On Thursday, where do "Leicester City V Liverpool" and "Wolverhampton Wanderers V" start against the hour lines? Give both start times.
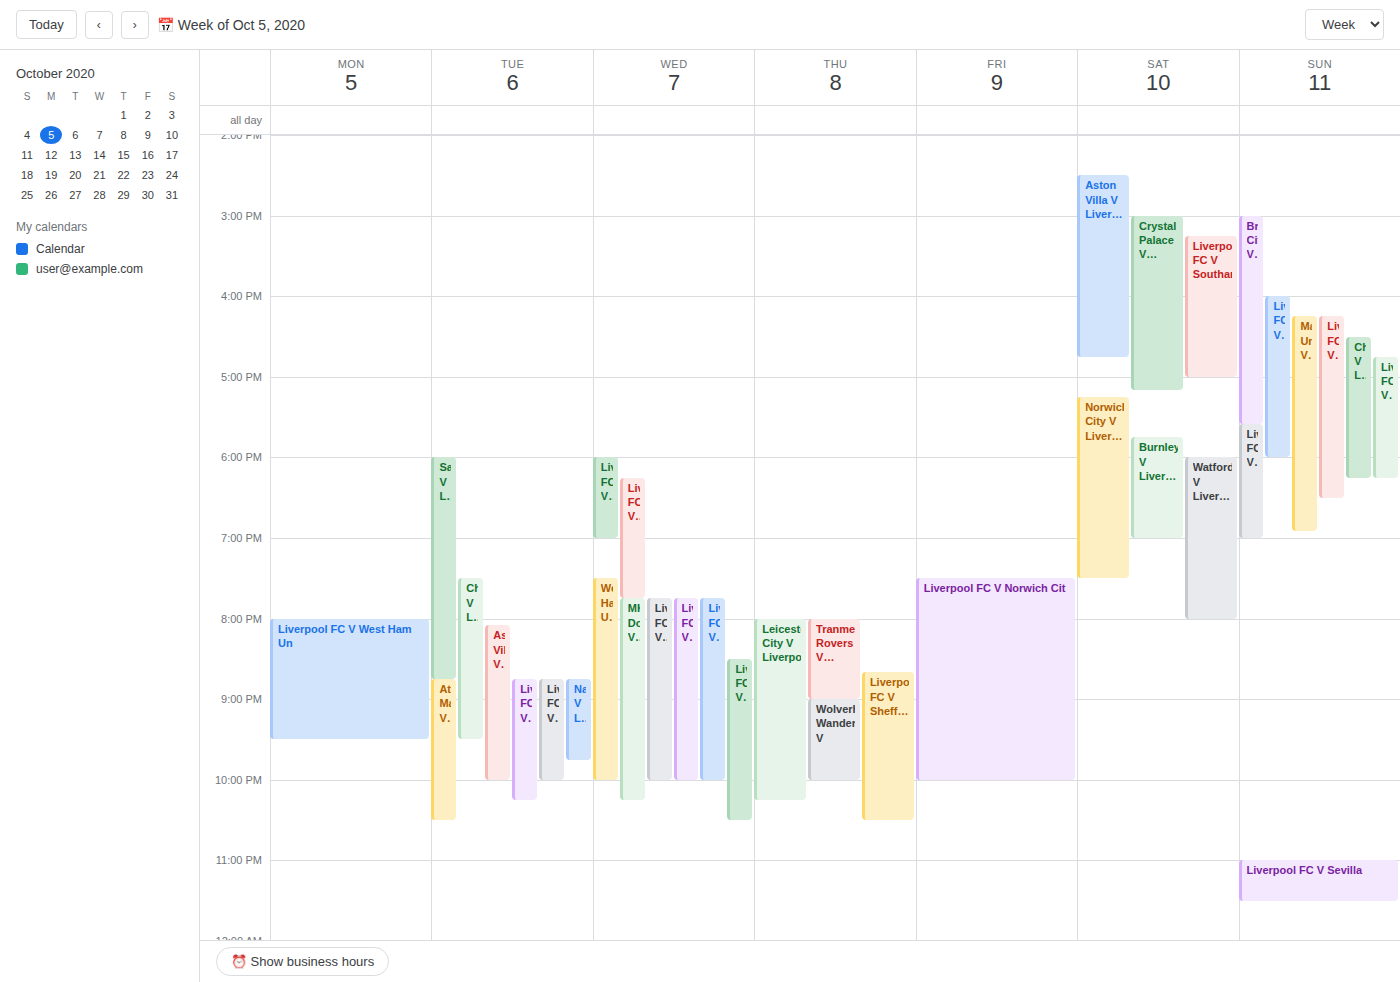
"Leicester City V Liverpool": 20:00, exactly on the 20:00 line. "Wolverhampton Wanderers V": 21:00, exactly on the 21:00 line.